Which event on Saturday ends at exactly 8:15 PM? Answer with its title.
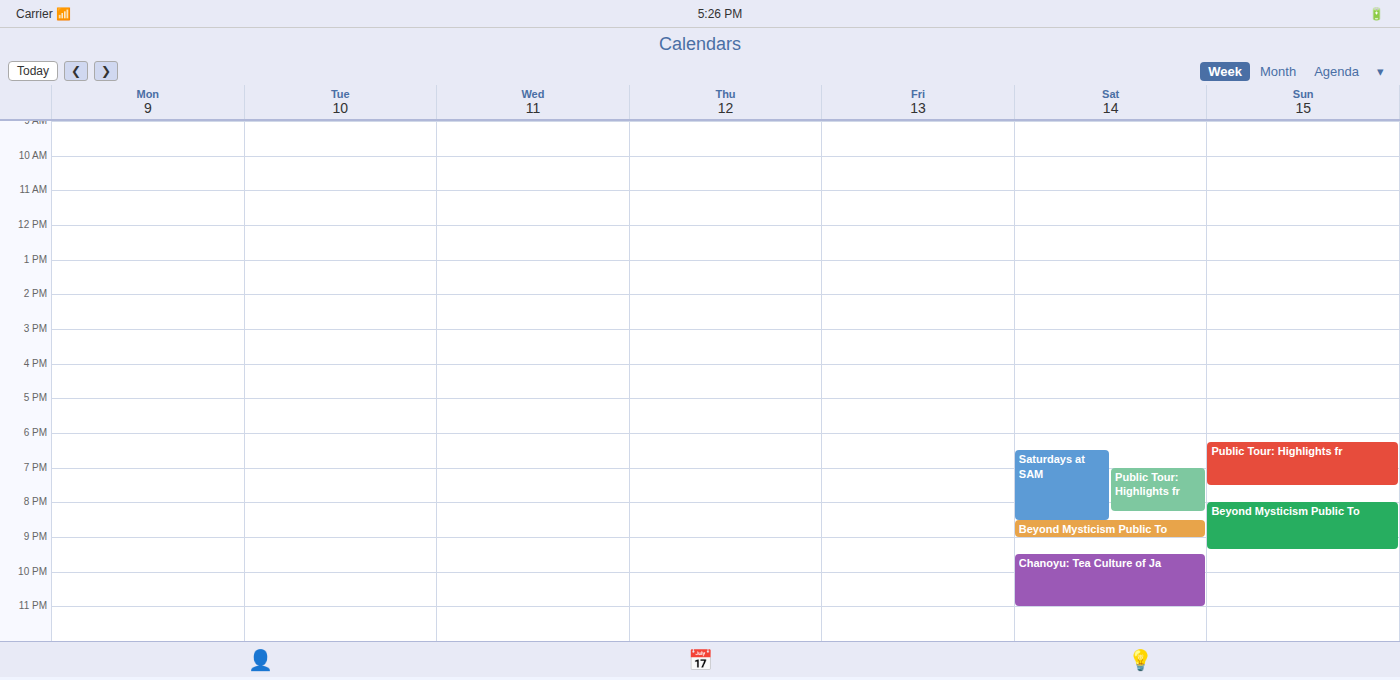
"Public Tour: Highlights fr"